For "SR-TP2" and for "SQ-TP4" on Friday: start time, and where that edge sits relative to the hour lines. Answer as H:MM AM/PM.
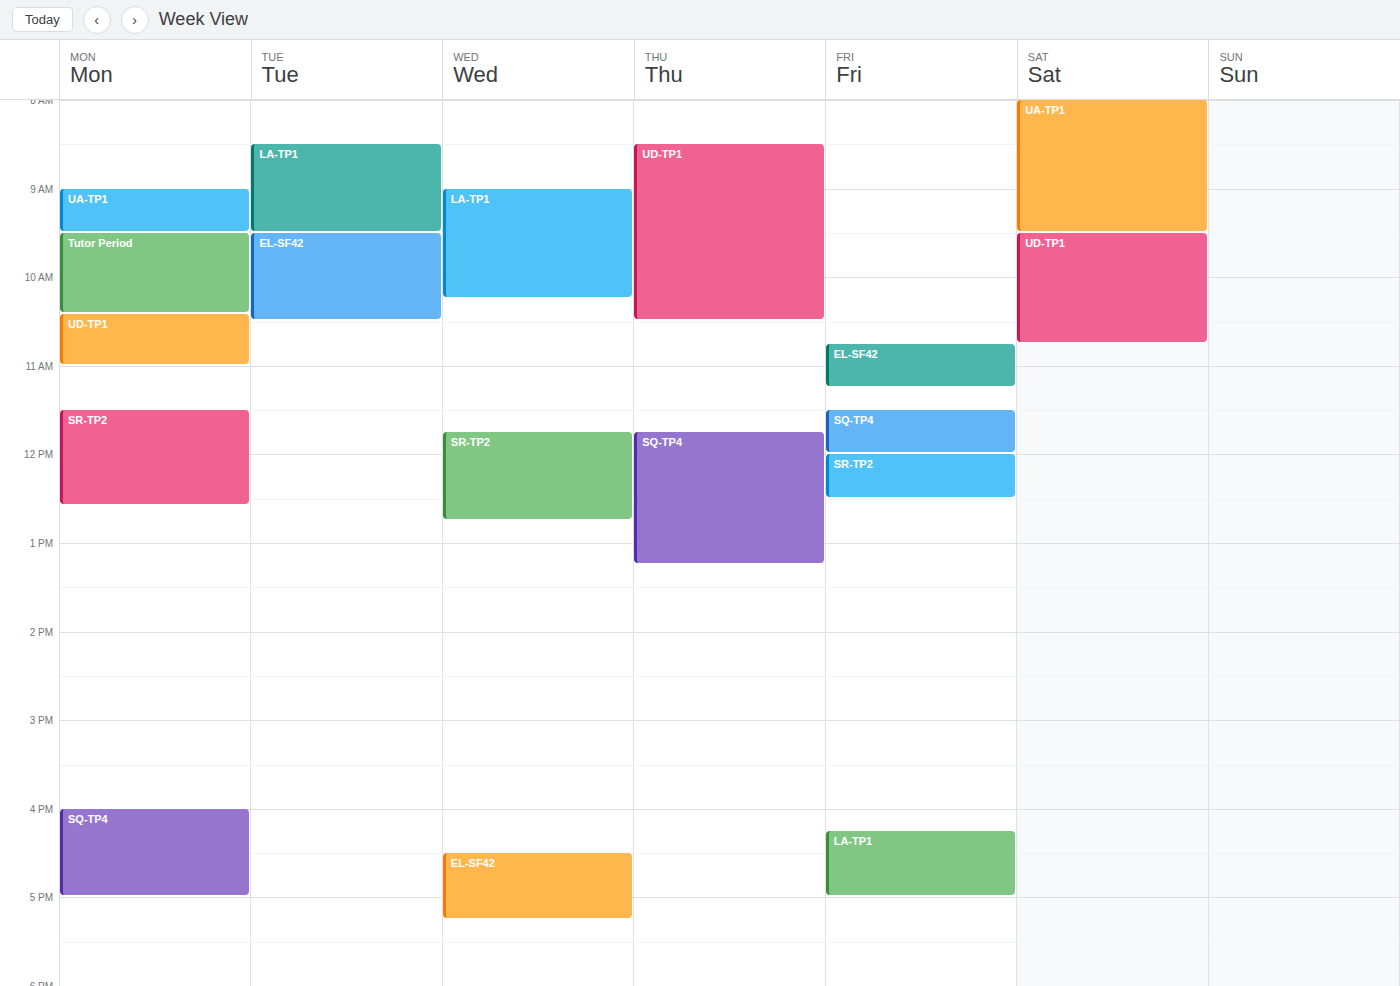
"SR-TP2": 12:00 PM, exactly on the 12 PM line. "SQ-TP4": 11:30 AM, halfway between the 11 AM and 12 PM lines.